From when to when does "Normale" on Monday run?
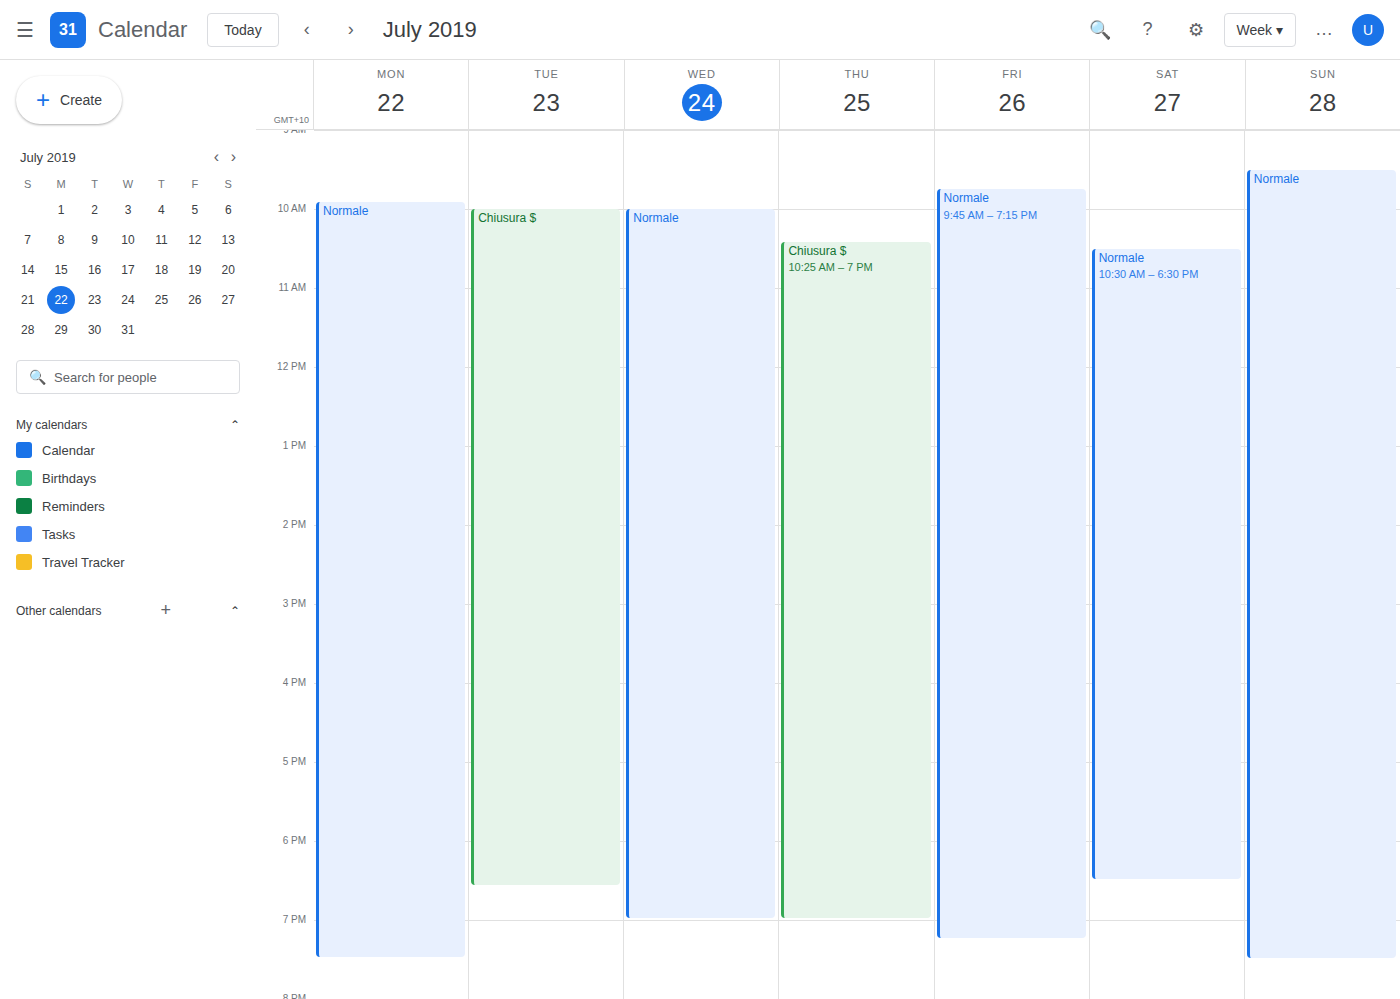
9:55 AM to 7:30 PM